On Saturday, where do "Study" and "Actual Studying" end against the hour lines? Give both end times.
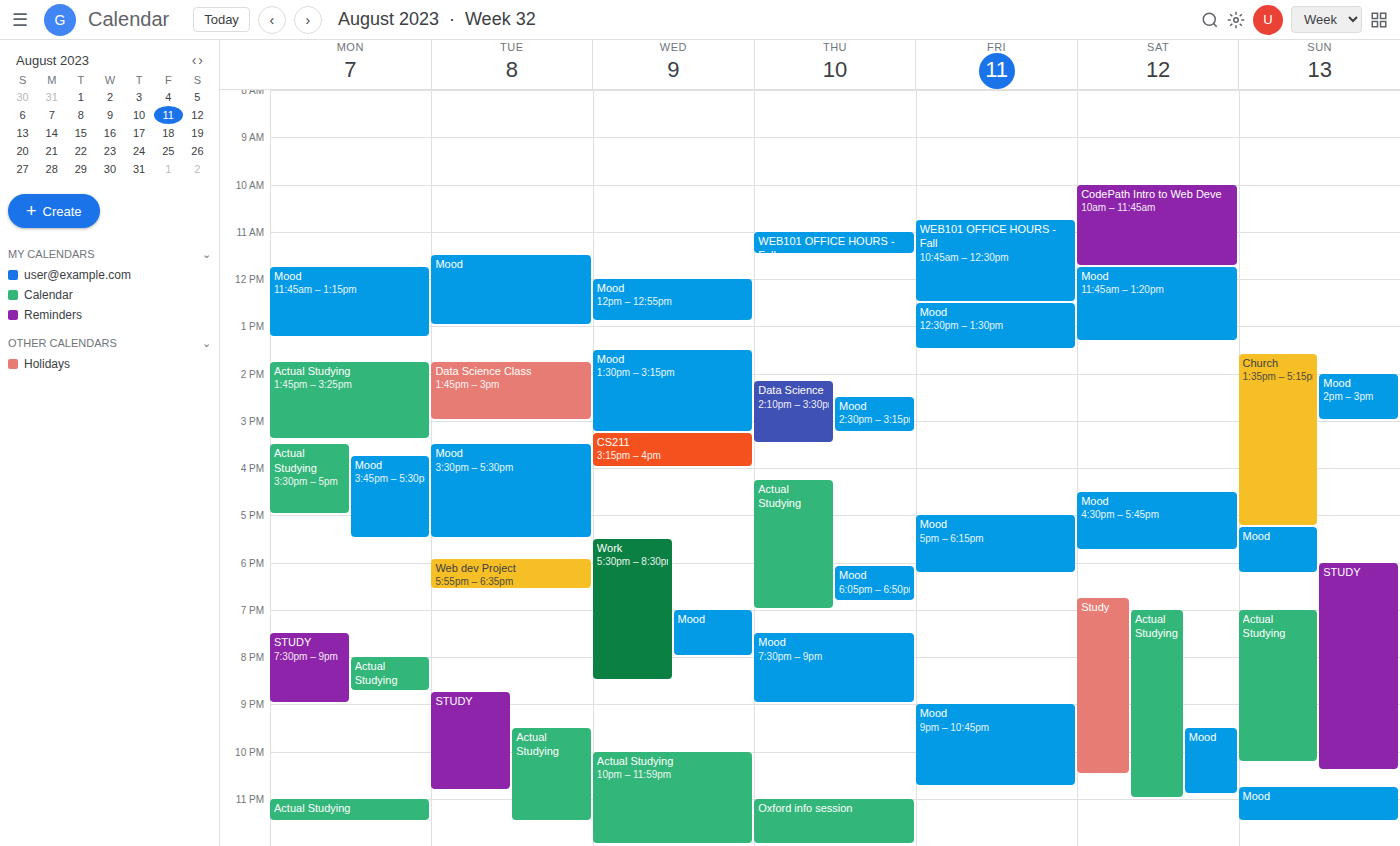
"Study": 10:30 PM, halfway between the 10 PM and 11 PM lines. "Actual Studying": 11:00 PM, exactly on the 11 PM line.